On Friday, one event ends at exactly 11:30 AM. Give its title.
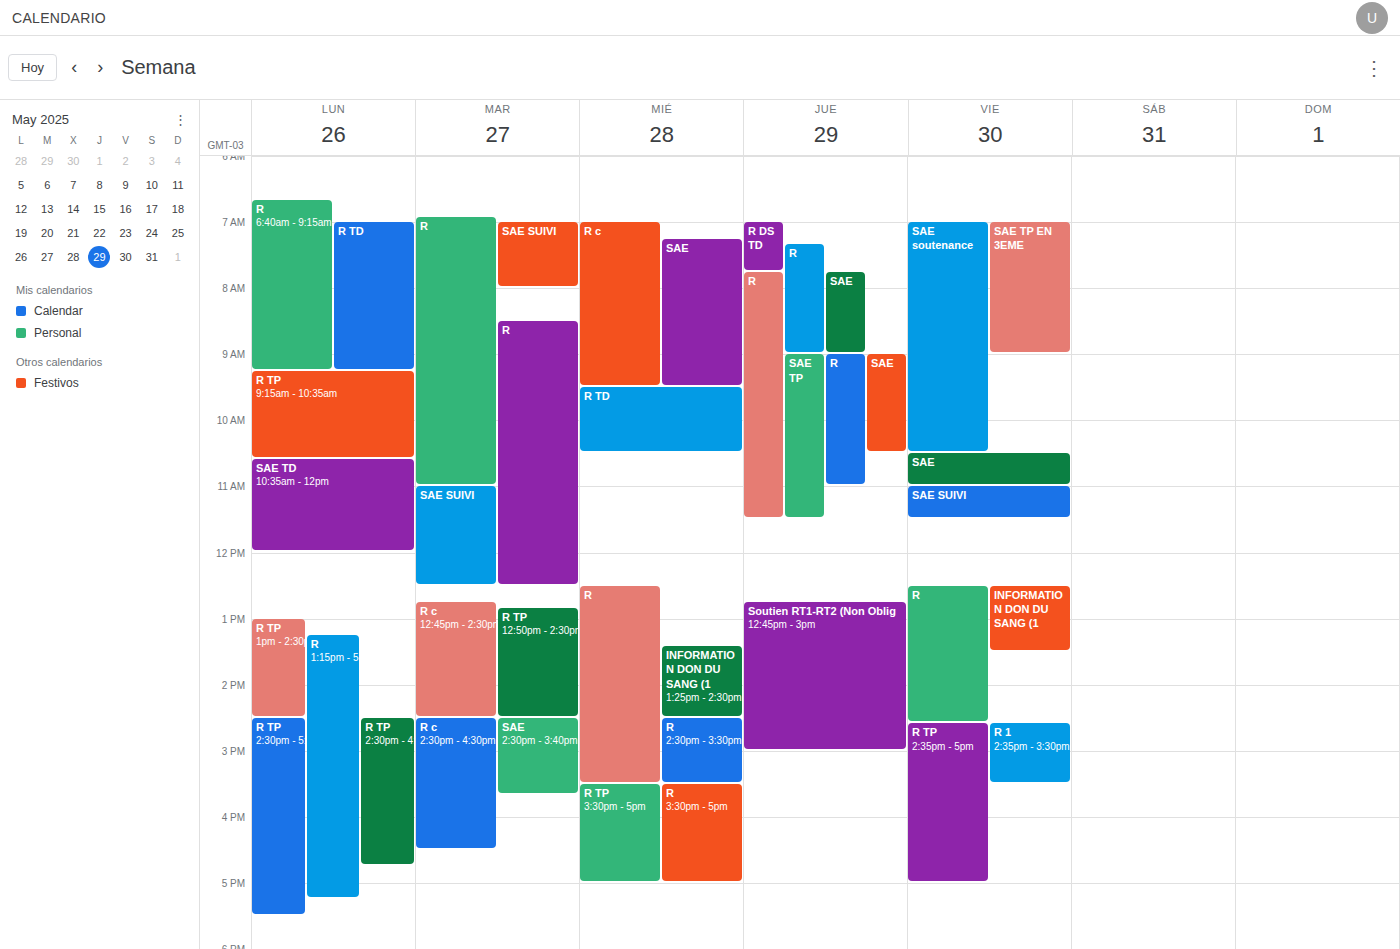
"SAE SUIVI"